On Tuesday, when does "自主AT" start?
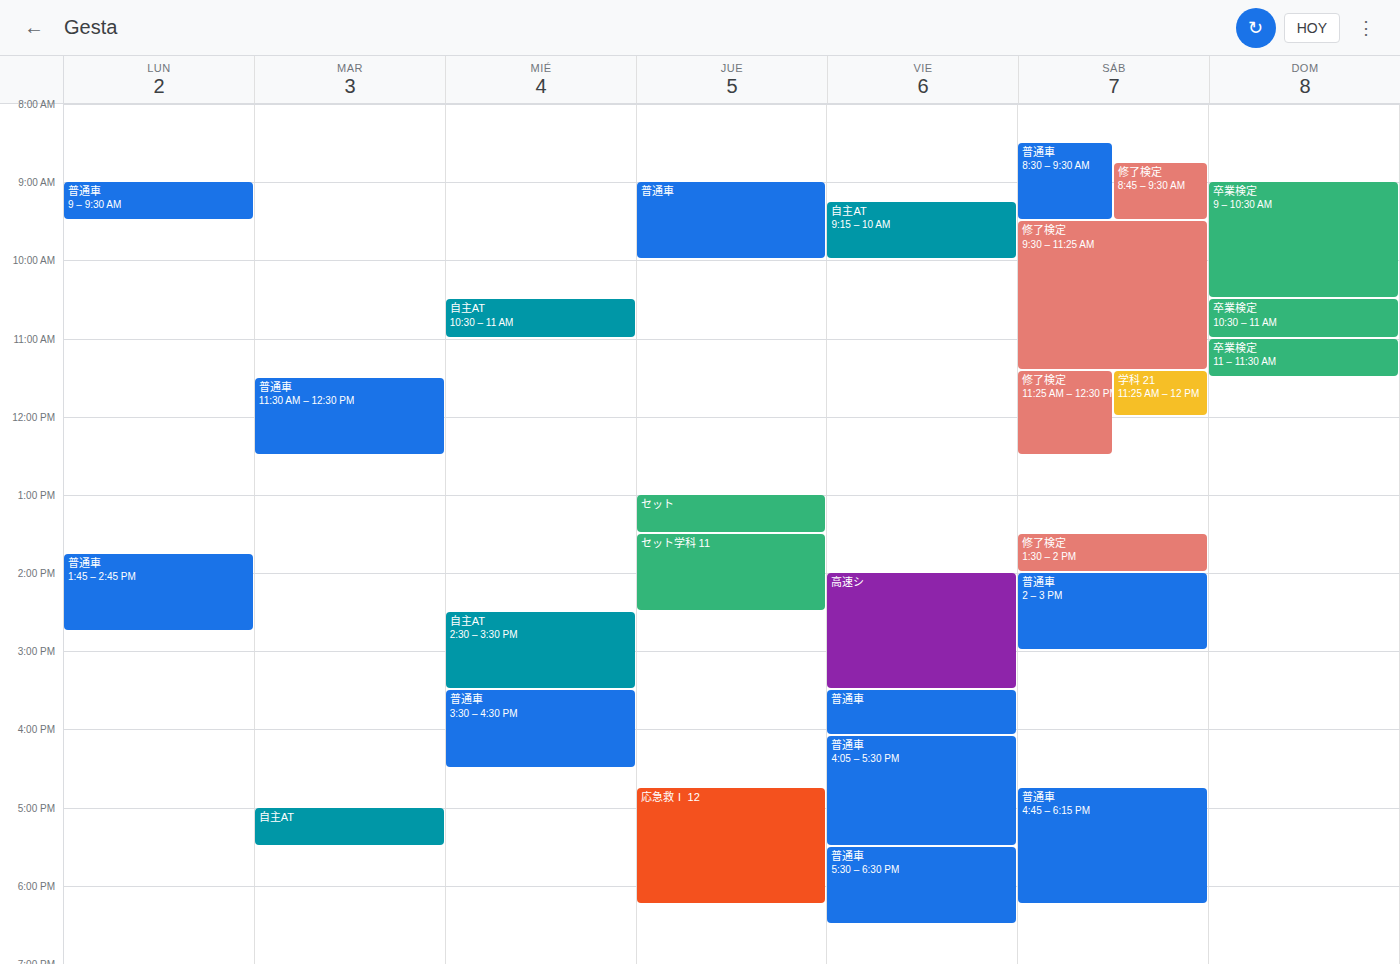
5:00 PM